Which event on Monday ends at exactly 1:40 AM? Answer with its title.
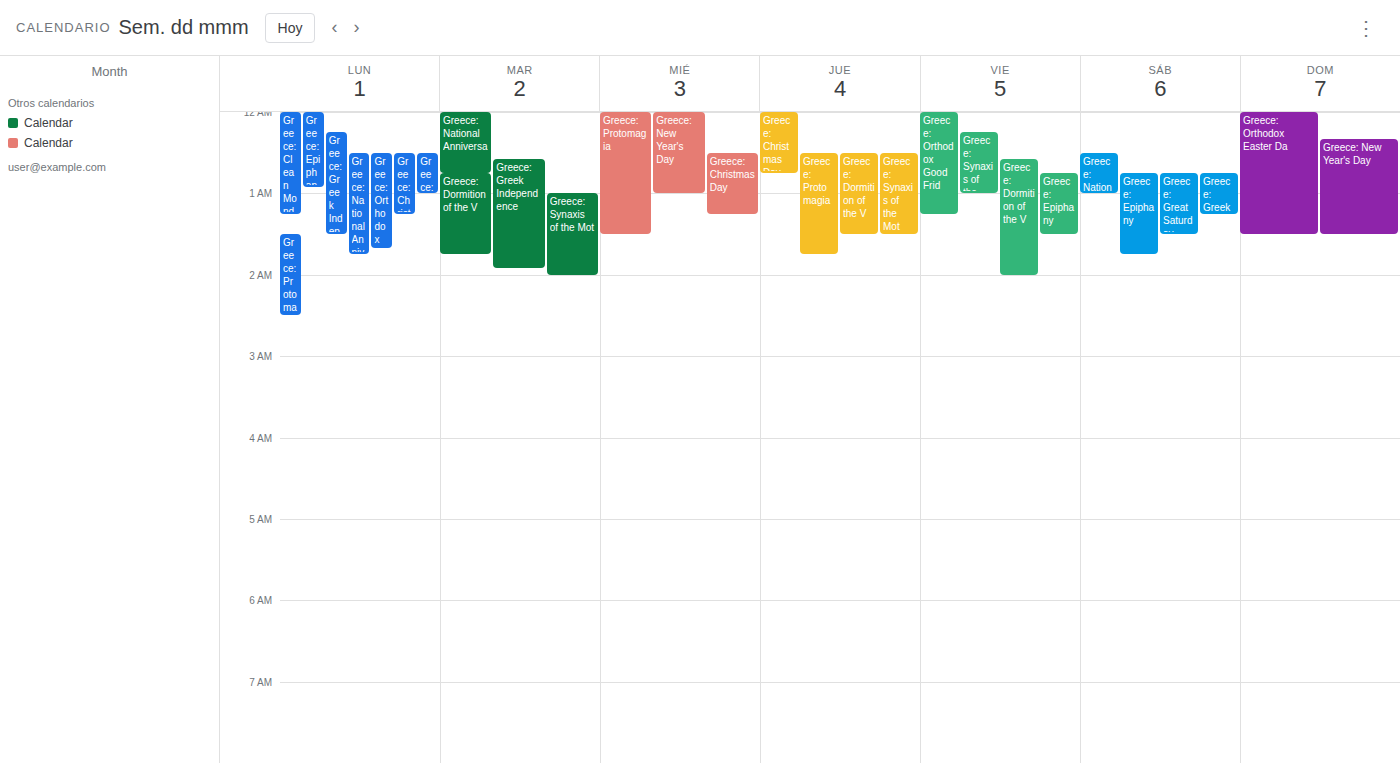
"Greece: Orthodox Easter Mo"